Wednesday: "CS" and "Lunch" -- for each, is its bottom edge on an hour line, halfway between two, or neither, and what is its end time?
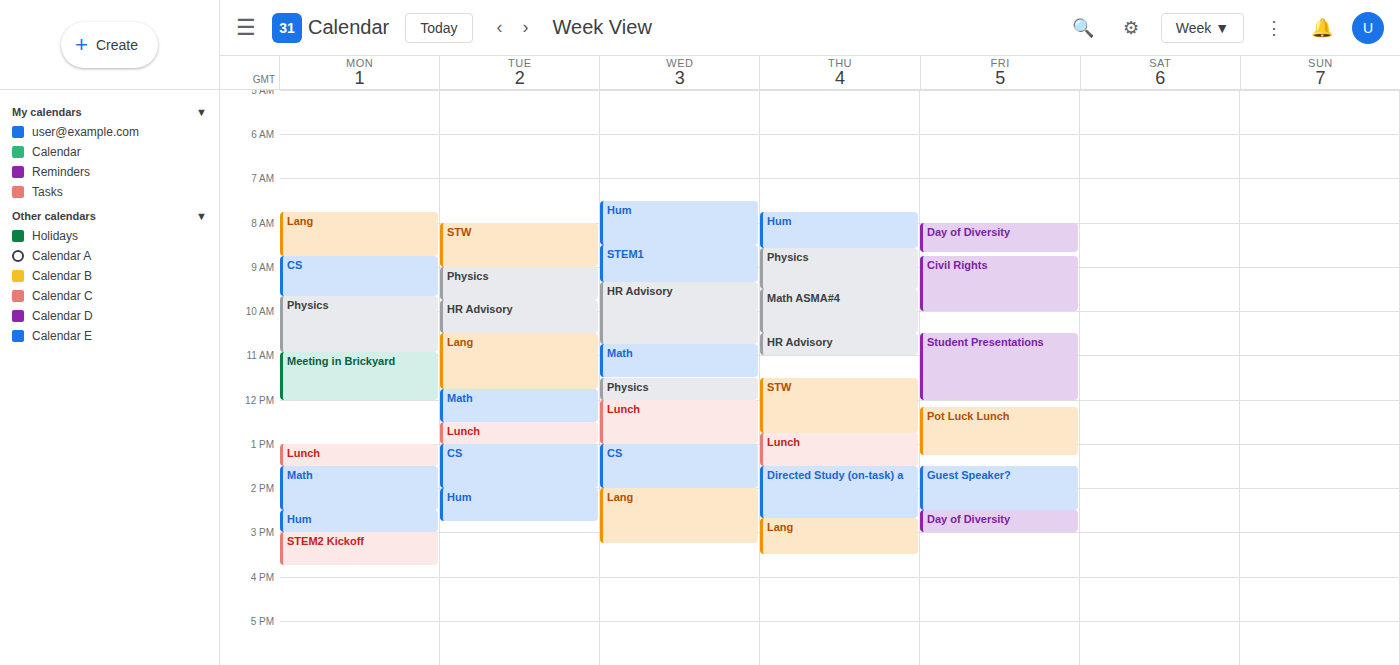
"CS": 2:00 PM, exactly on the 2 PM line. "Lunch": 1:00 PM, exactly on the 1 PM line.